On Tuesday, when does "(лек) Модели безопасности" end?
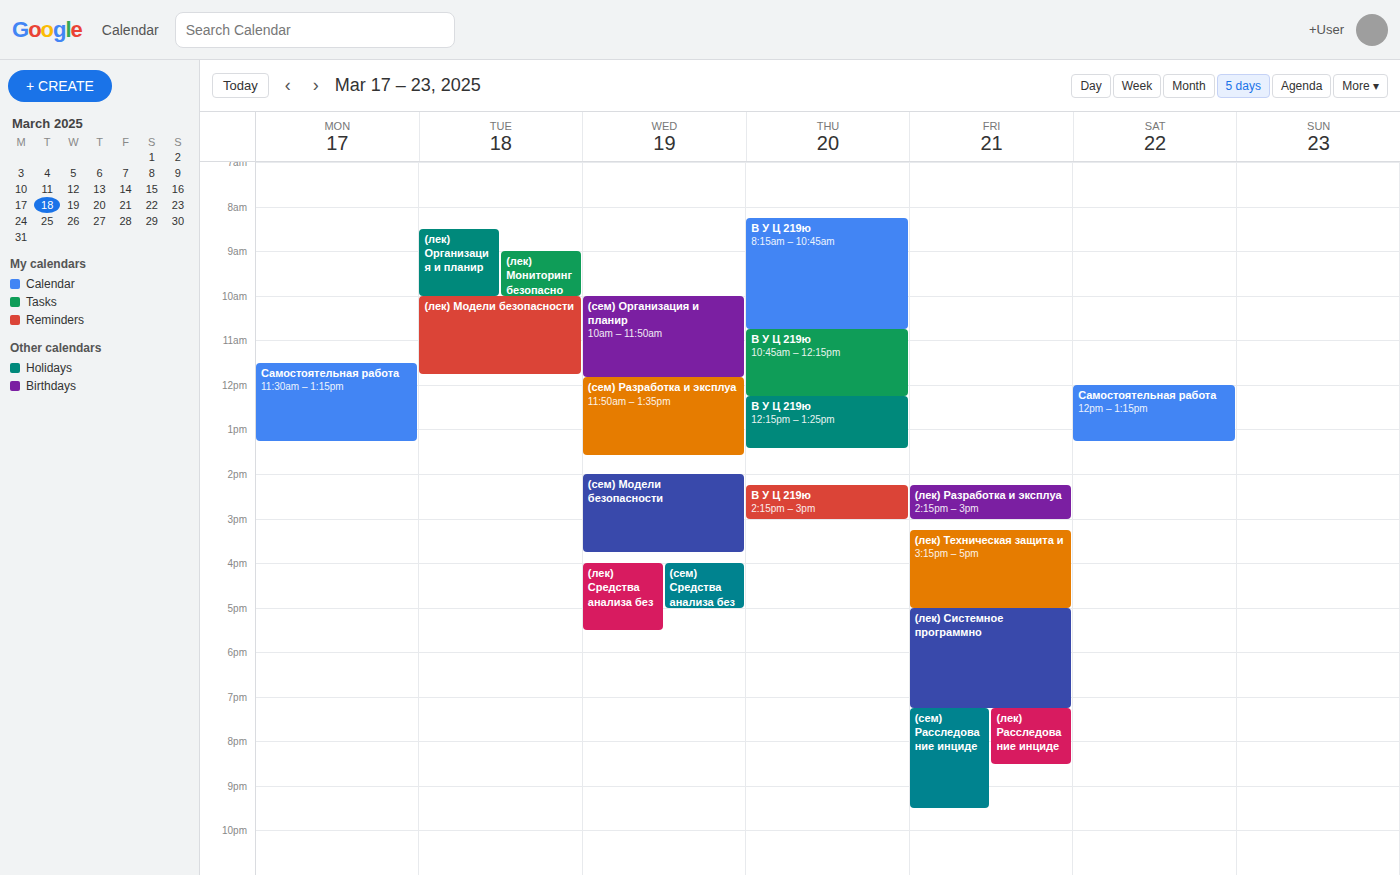
11:45 AM